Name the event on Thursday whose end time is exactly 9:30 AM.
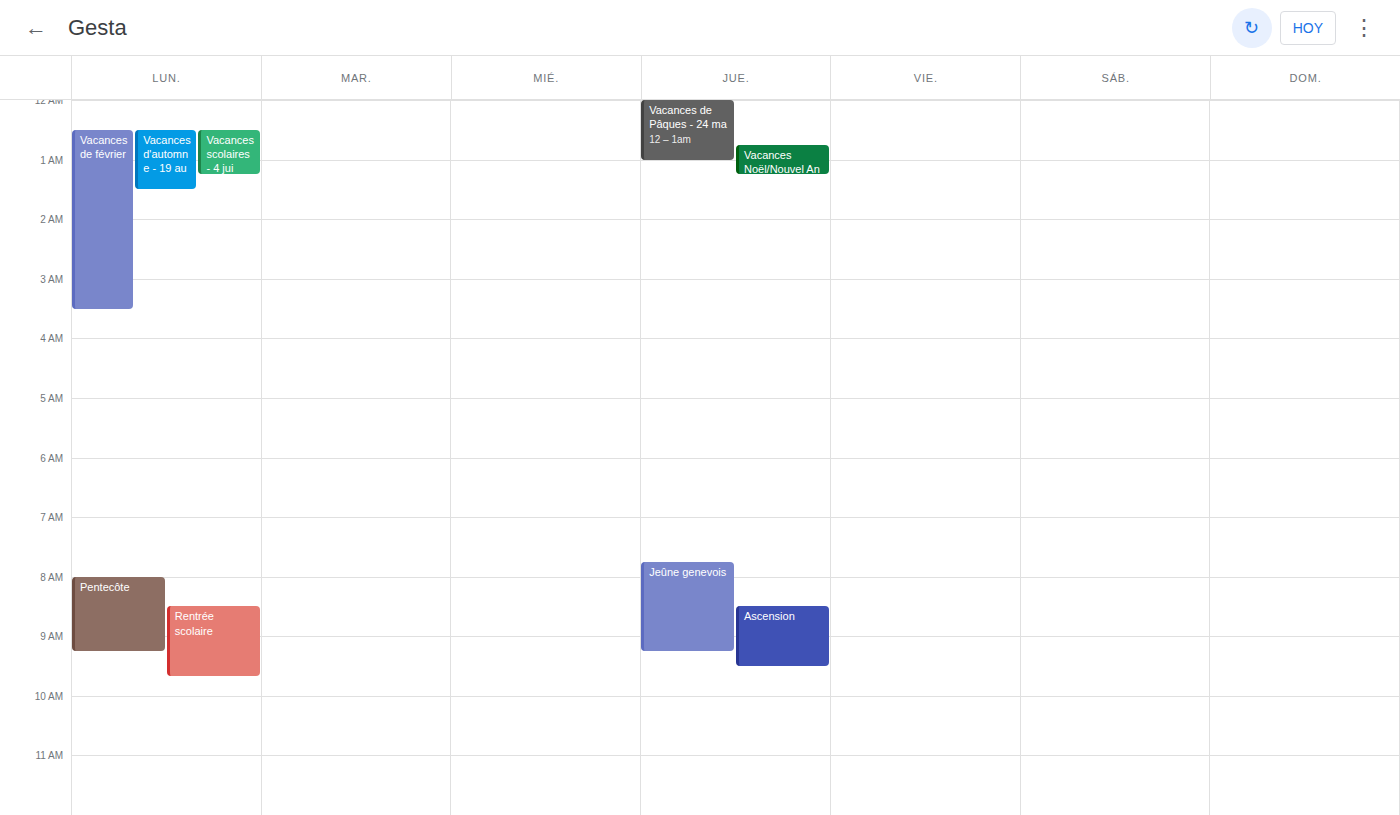
"Ascension"